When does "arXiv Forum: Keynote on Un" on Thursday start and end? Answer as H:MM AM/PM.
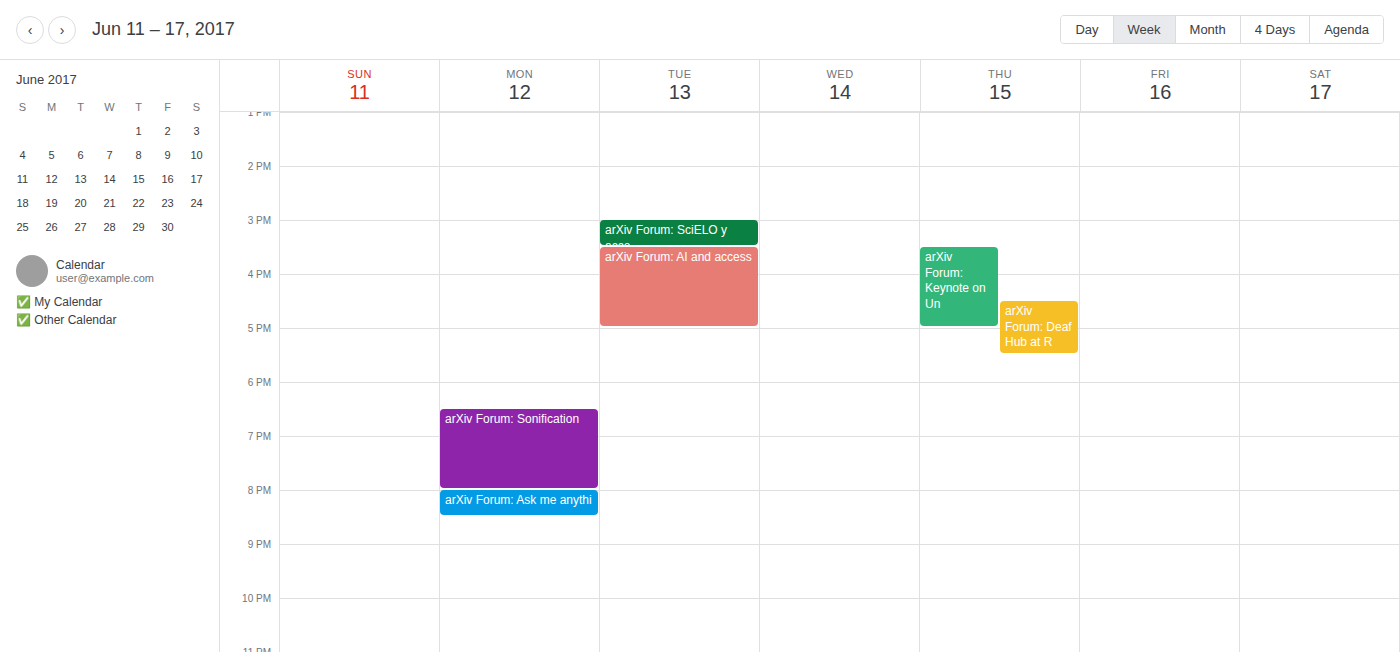
3:30 PM to 5:00 PM